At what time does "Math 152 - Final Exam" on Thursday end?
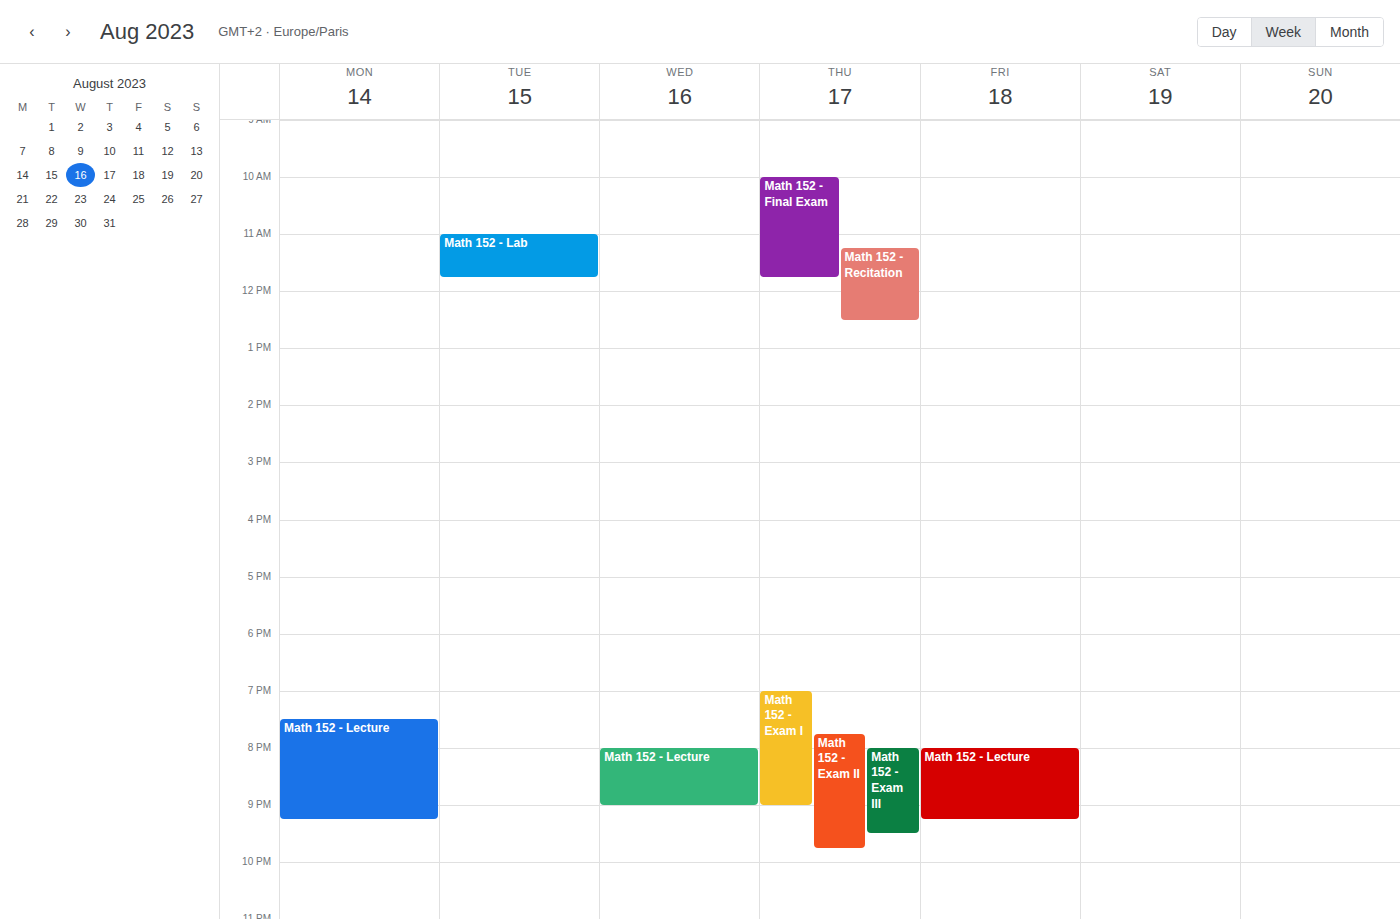
11:45 AM